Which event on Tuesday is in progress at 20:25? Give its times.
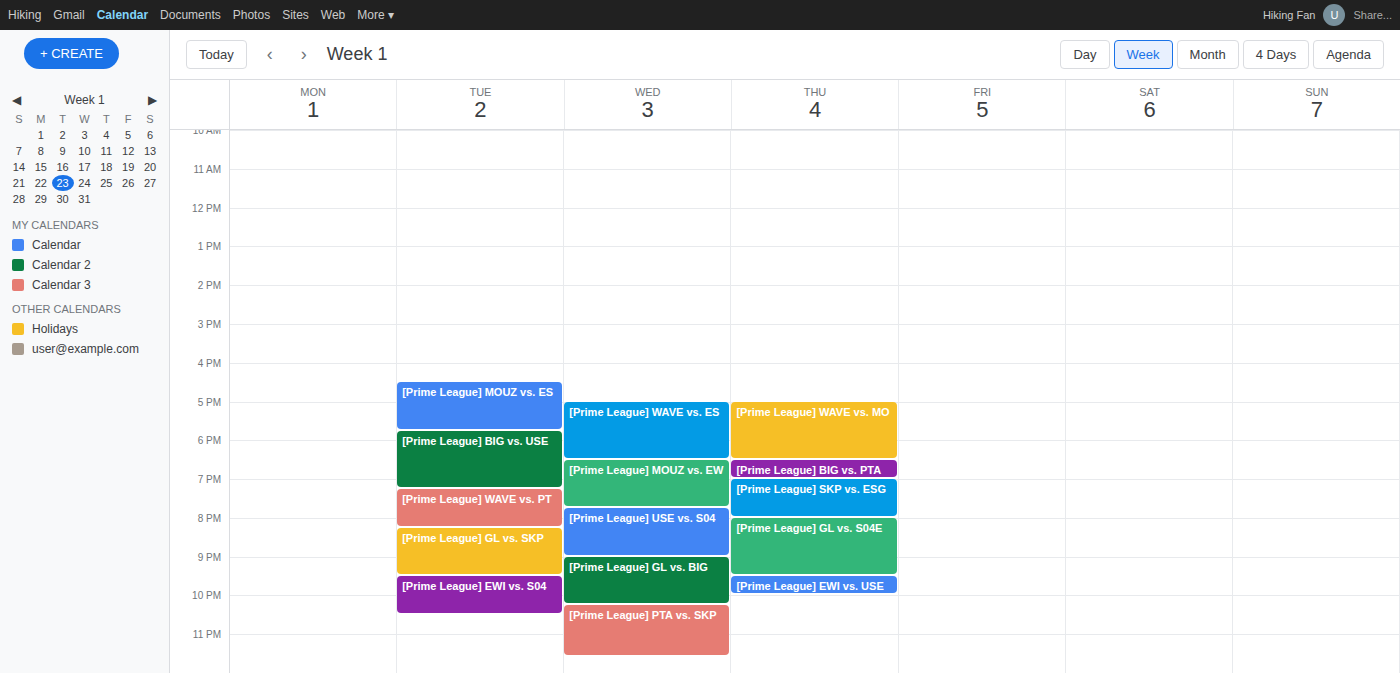
"[Prime League] GL vs. SKP", 20:15 to 21:30